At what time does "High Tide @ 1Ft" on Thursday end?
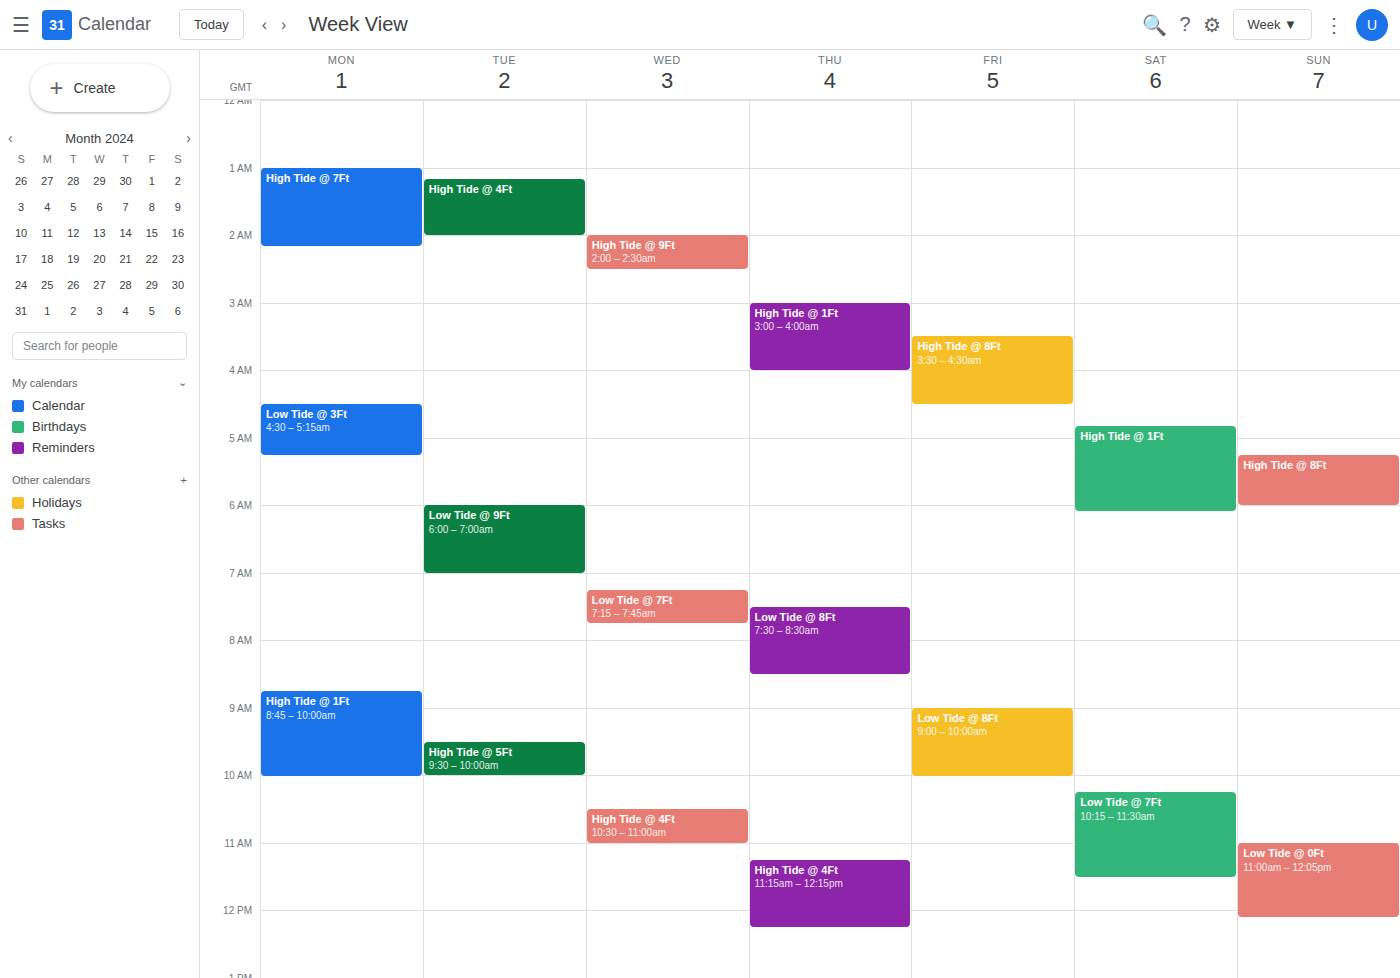
4:00 AM